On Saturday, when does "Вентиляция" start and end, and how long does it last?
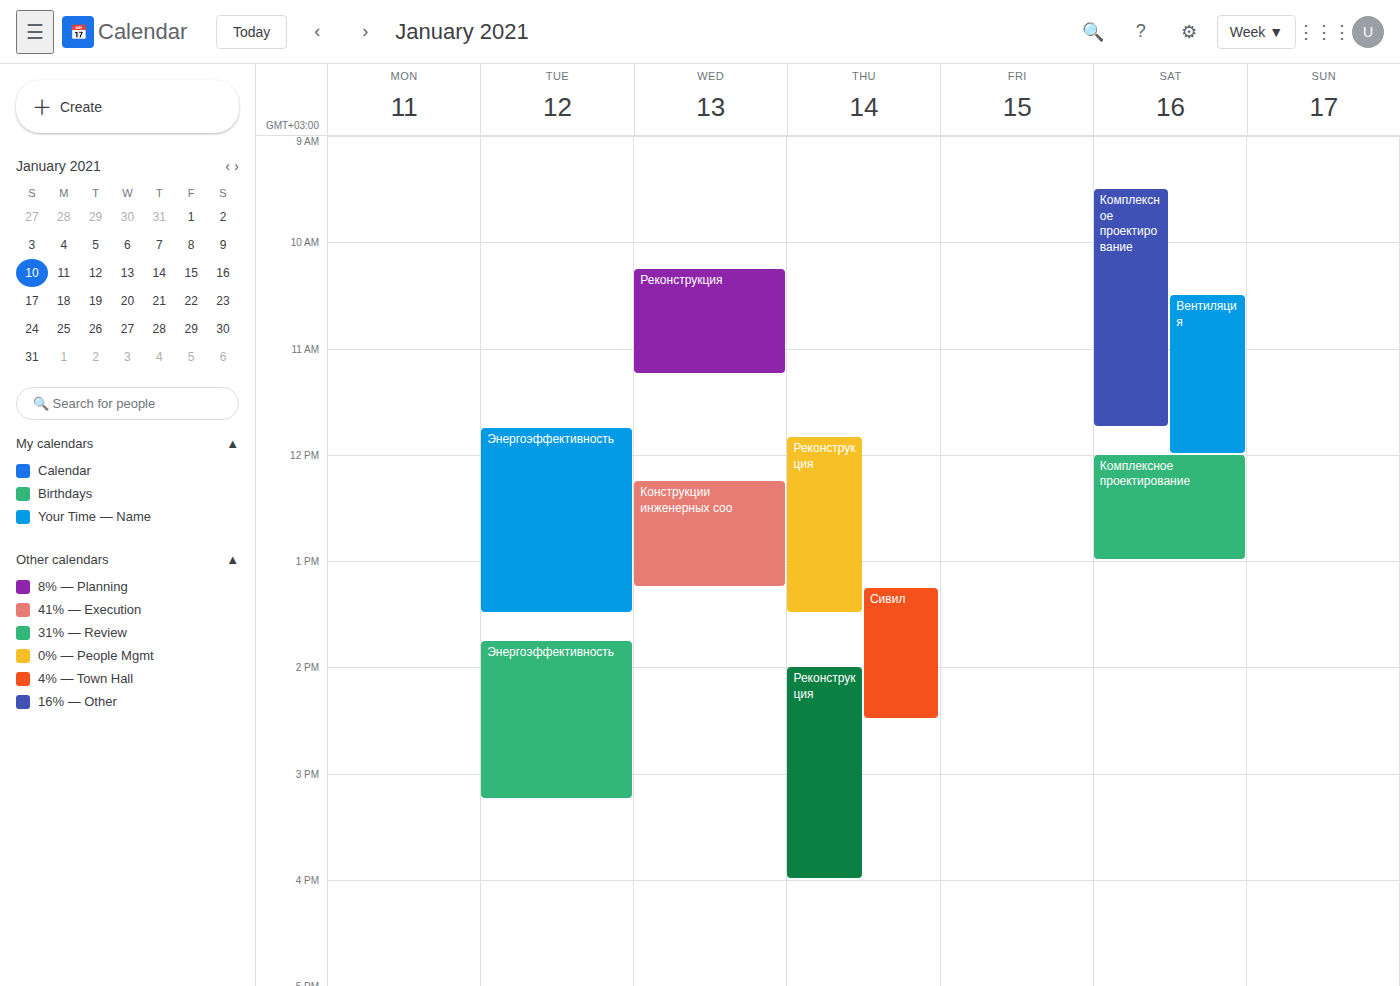
10:30 AM to 12:00 PM, 1 hour 30 minutes